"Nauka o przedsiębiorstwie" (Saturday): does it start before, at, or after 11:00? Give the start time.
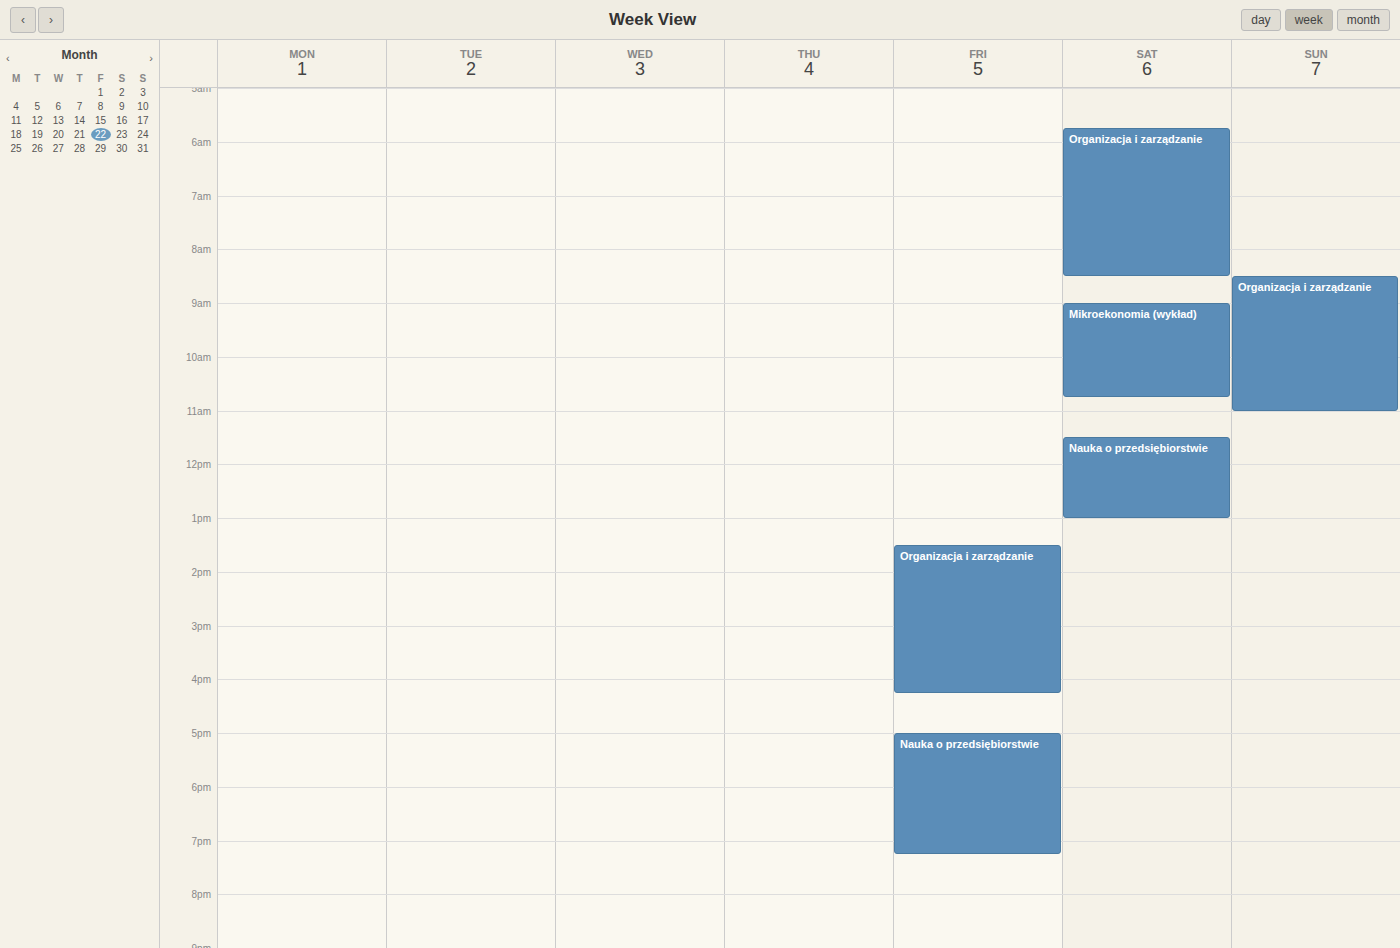
11:30 -- after 11:00, 30 minutes below the 11:00 line.